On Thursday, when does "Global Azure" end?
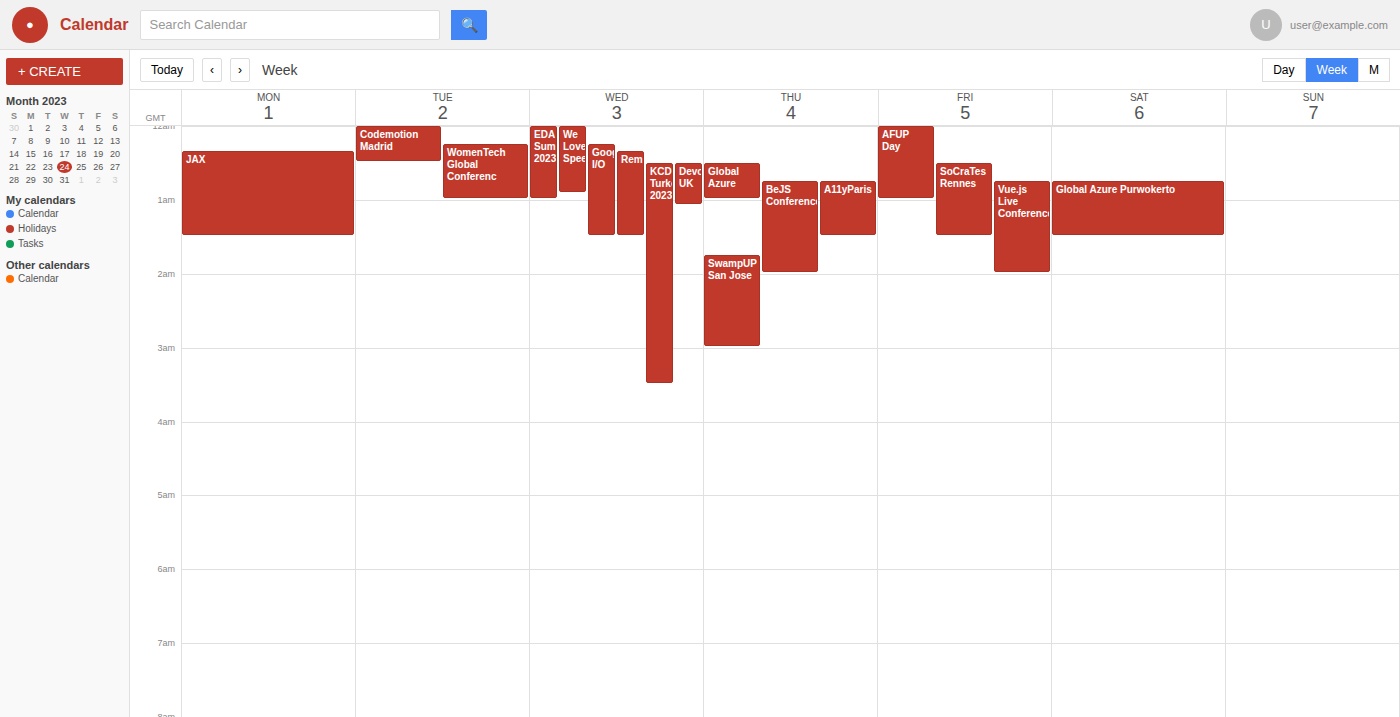
1:00 AM